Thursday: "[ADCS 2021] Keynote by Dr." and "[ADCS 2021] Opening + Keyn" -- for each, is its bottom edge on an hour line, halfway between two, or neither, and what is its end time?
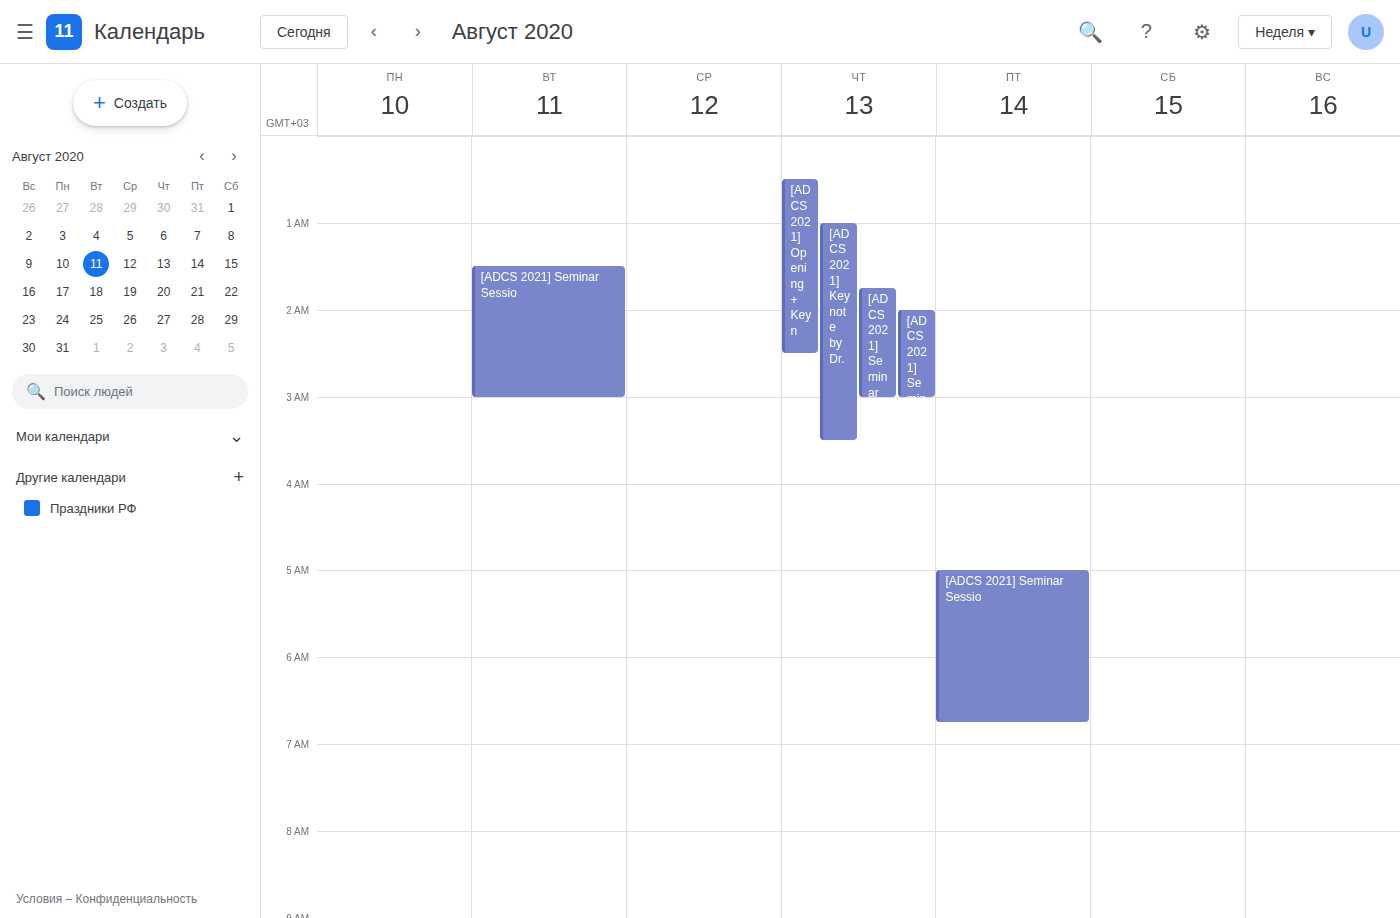
"[ADCS 2021] Keynote by Dr.": 3:30 AM, halfway between the 3 AM and 4 AM lines. "[ADCS 2021] Opening + Keyn": 2:30 AM, halfway between the 2 AM and 3 AM lines.